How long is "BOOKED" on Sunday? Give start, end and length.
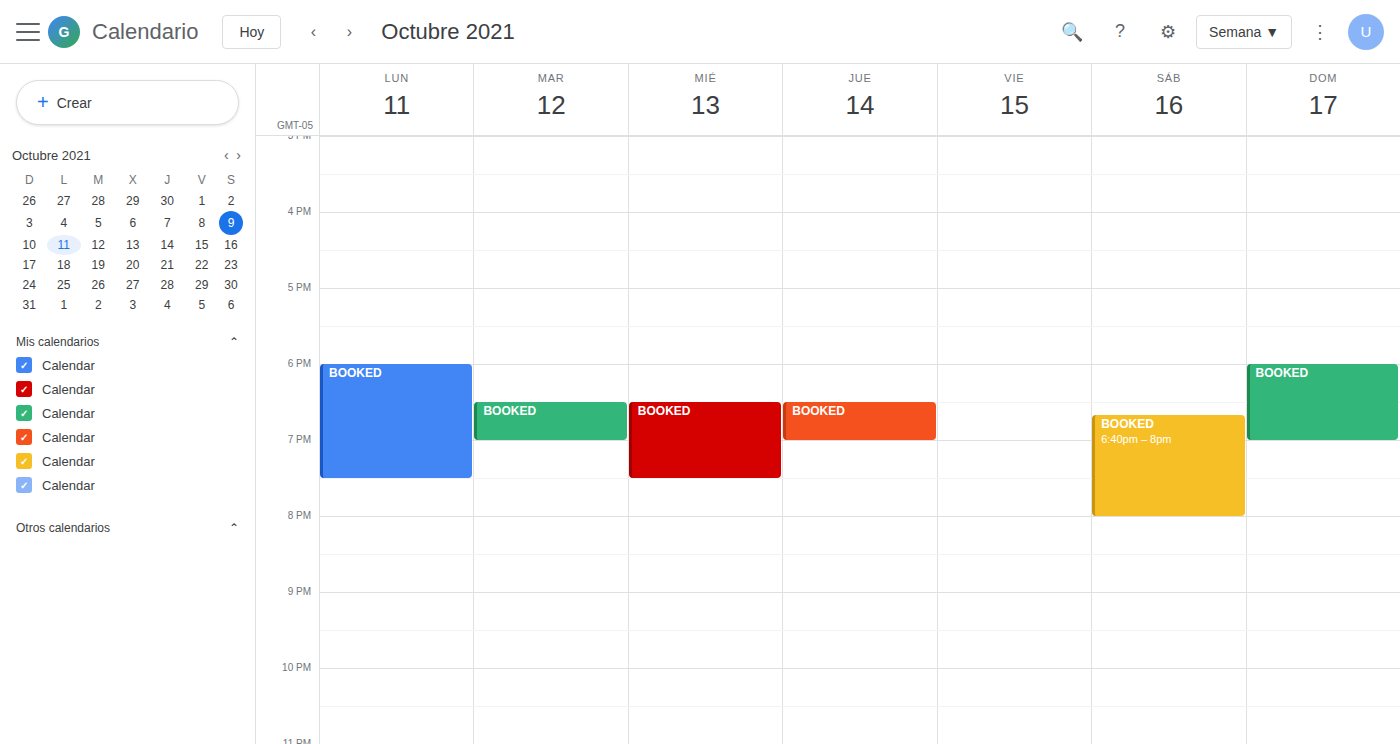
18:00 to 19:00, 1 hour